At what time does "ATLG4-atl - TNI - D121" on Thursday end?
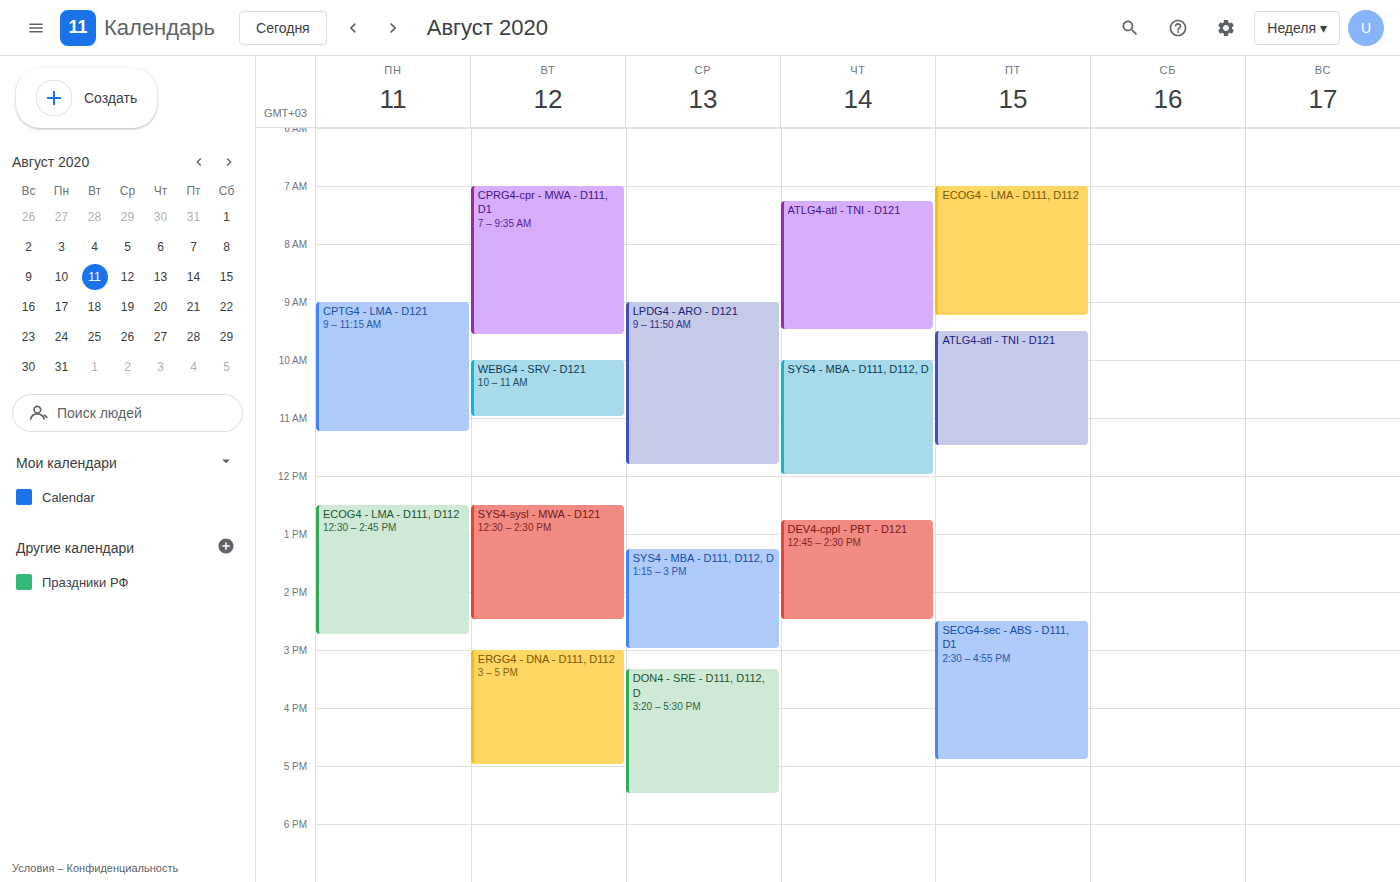
9:30 AM